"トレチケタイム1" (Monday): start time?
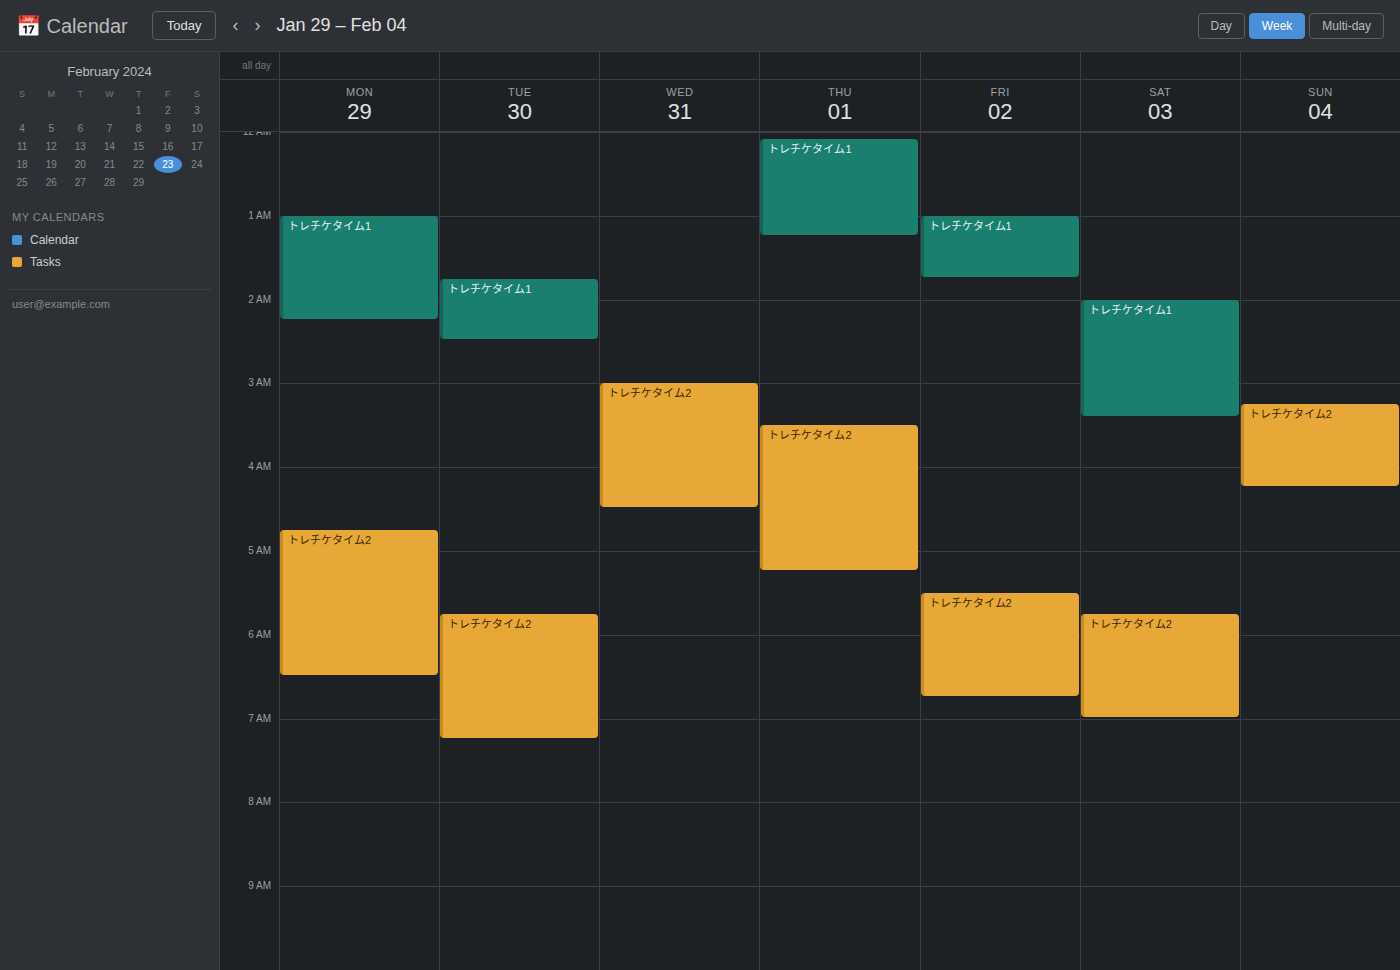
01:00